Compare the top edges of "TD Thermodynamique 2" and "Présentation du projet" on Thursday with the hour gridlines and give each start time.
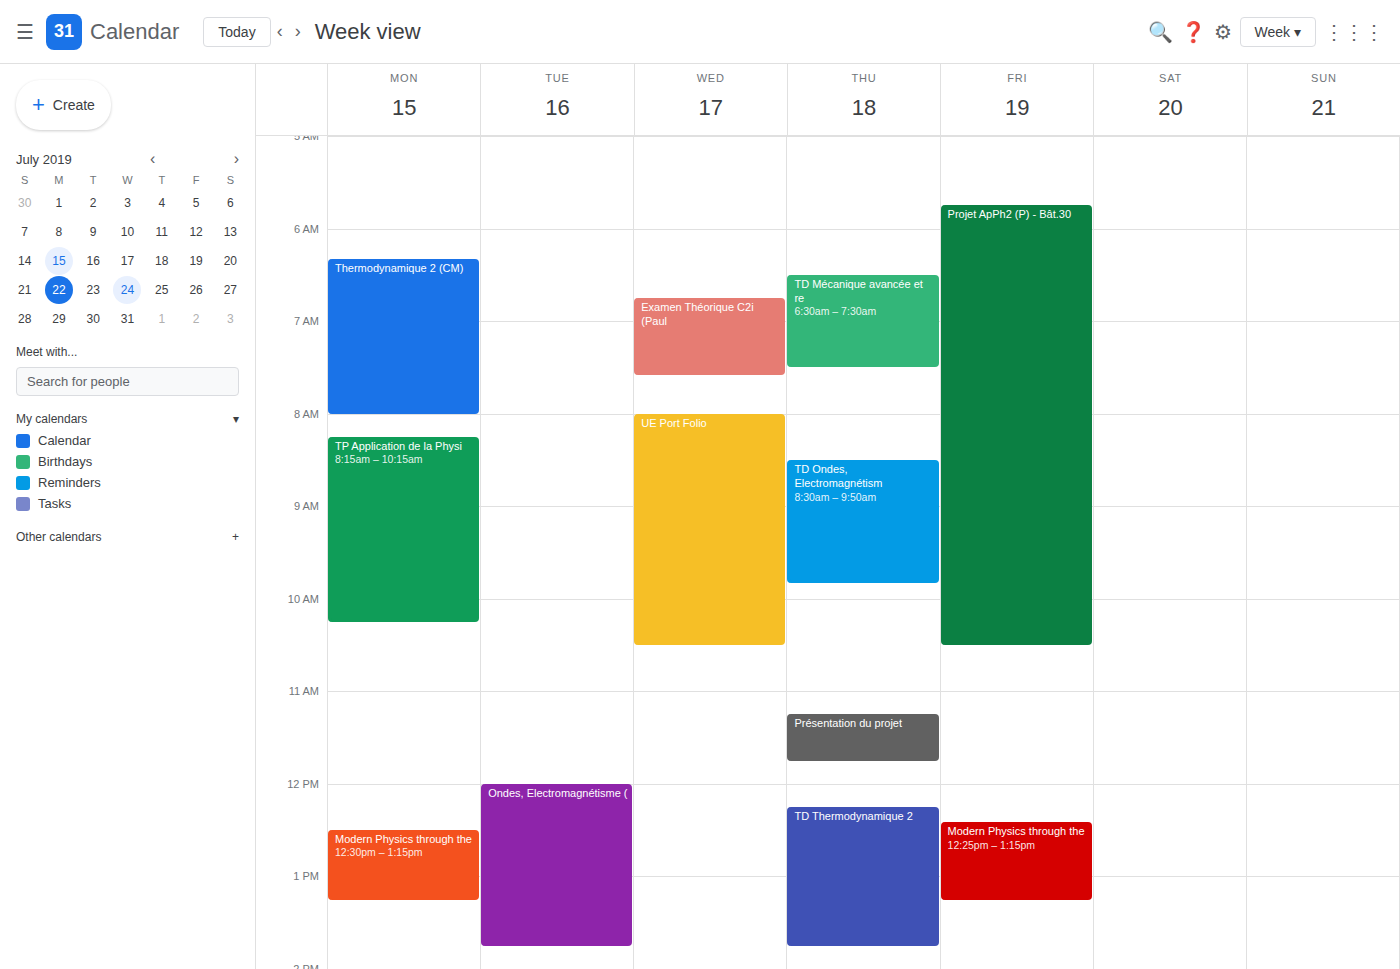
"TD Thermodynamique 2": 12:15 PM, neither: a quarter of the way from the 12 PM line to the 1 PM line. "Présentation du projet": 11:15 AM, neither: a quarter of the way from the 11 AM line to the 12 PM line.